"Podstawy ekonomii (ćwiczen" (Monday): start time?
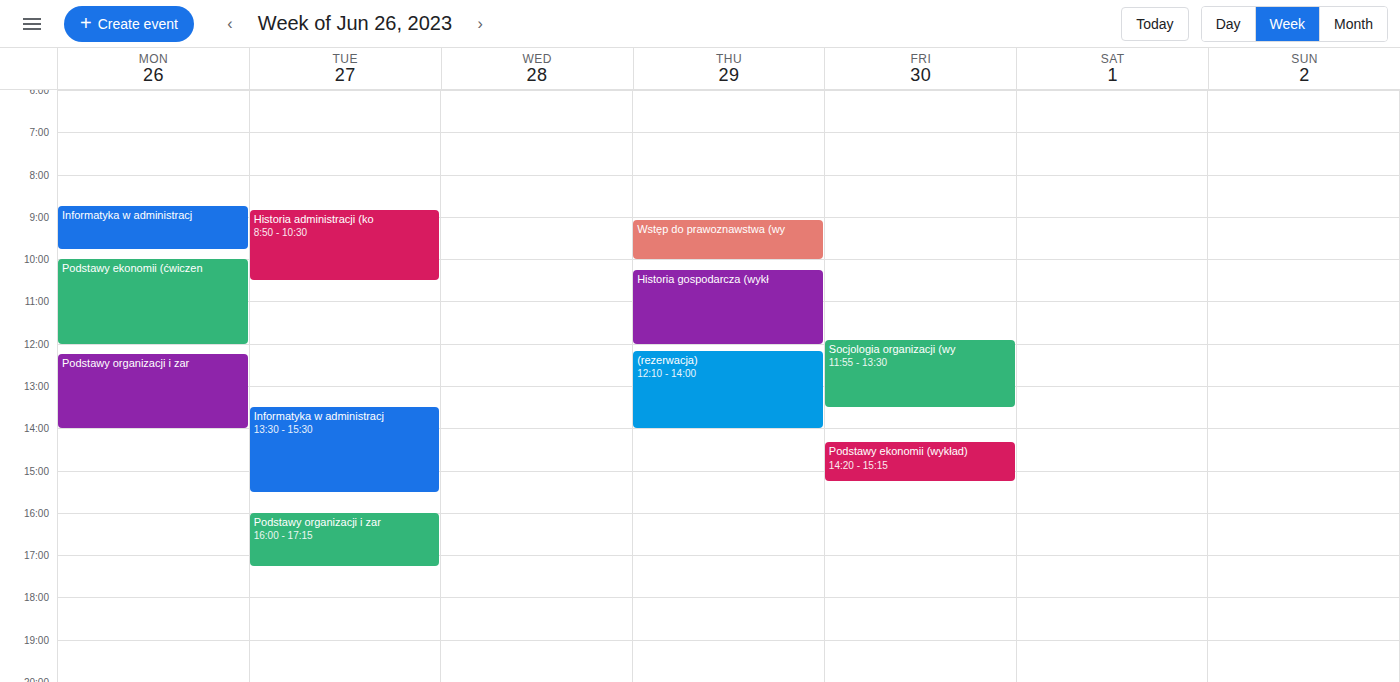
10:00